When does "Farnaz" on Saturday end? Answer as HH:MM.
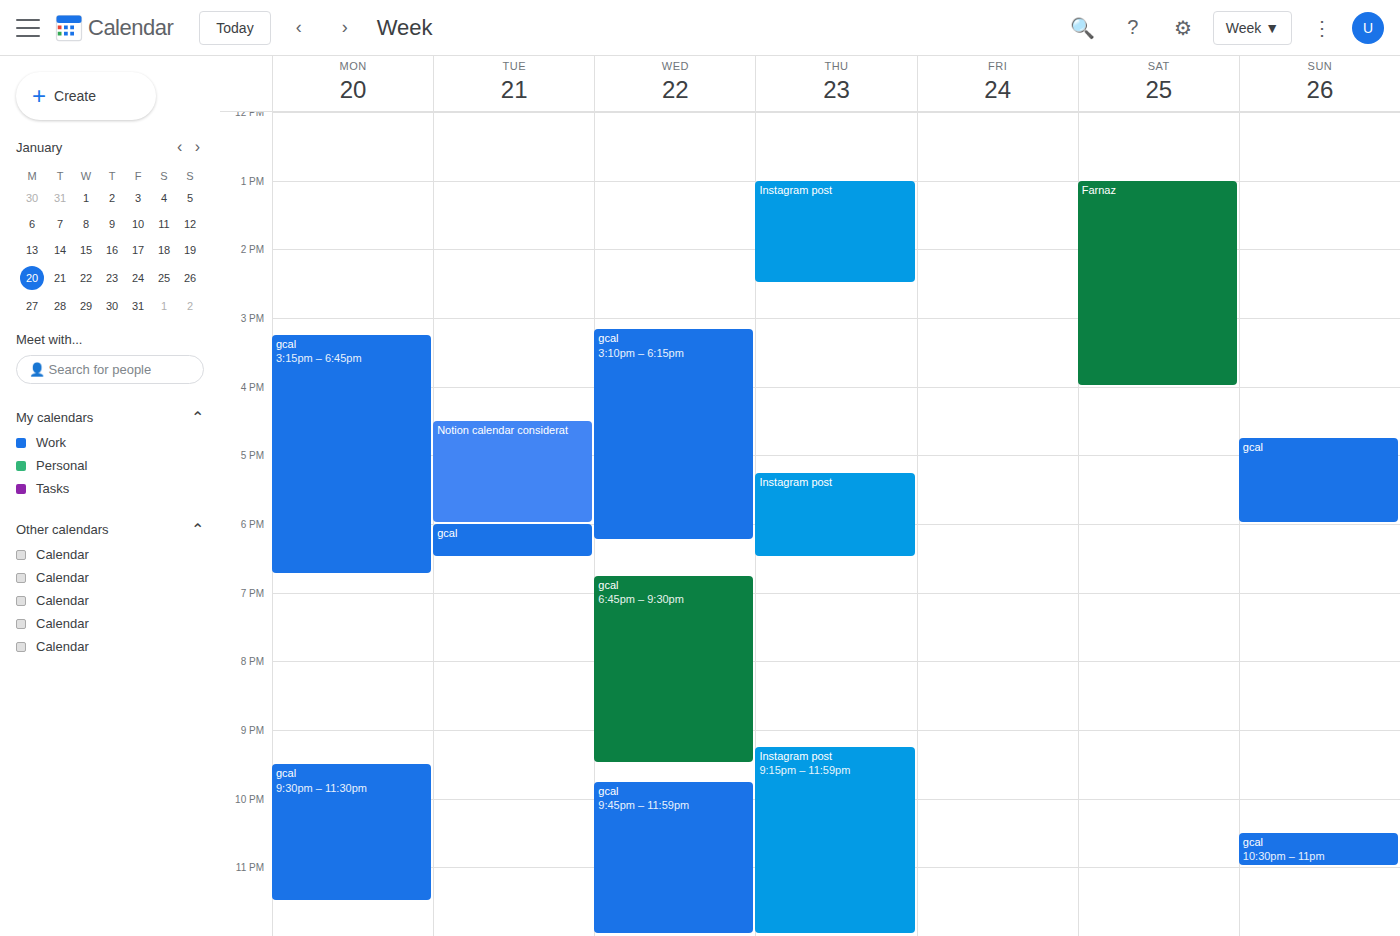
16:00